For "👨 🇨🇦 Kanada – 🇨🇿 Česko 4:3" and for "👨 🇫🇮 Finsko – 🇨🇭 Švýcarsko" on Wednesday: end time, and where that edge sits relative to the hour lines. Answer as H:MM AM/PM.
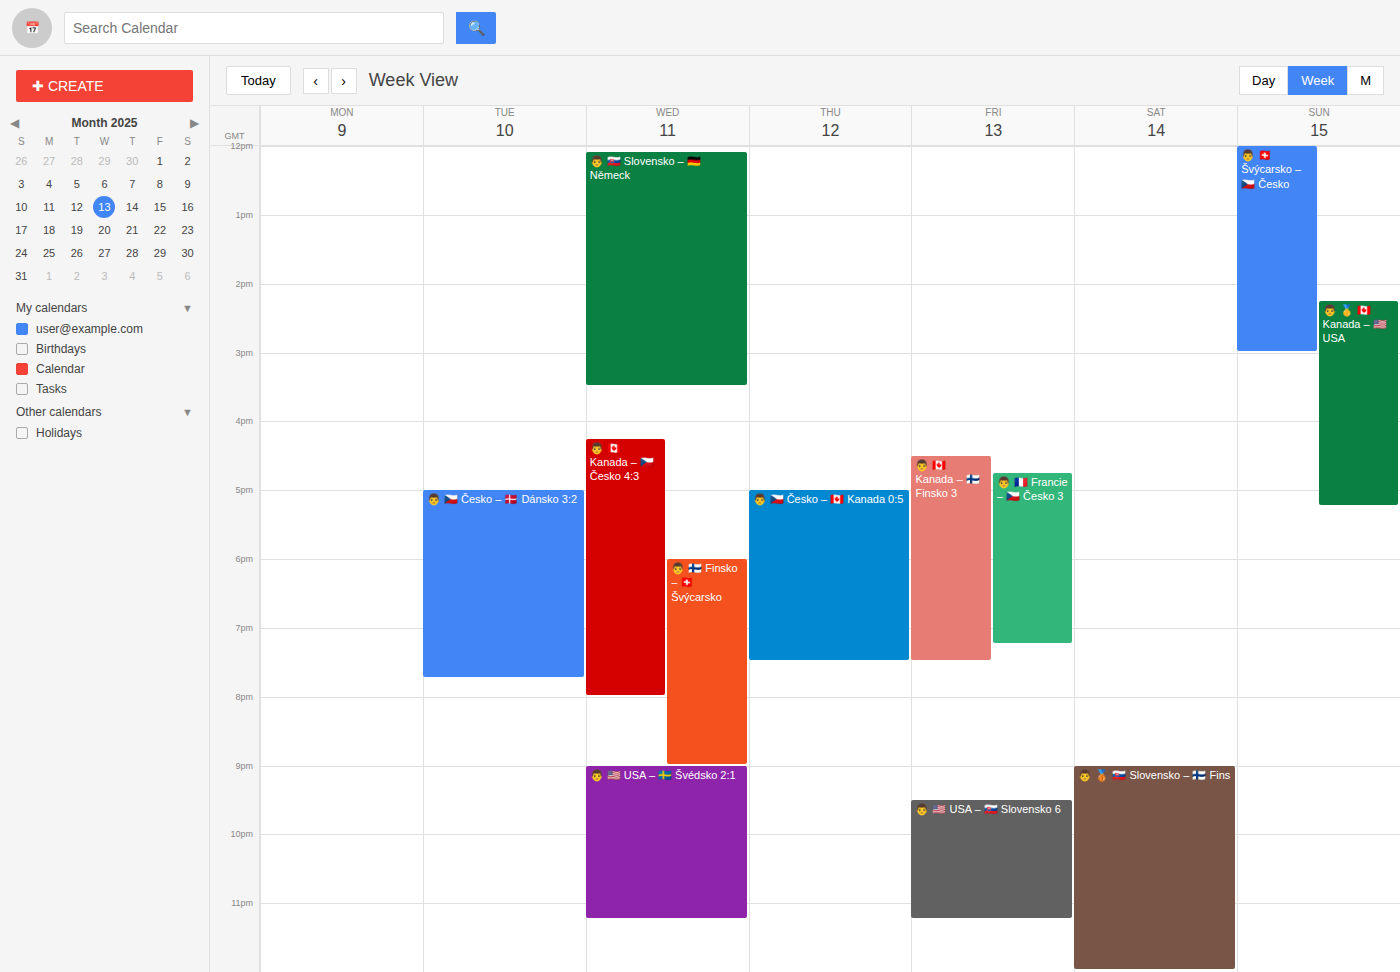
"👨 🇨🇦 Kanada – 🇨🇿 Česko 4:3": 8:00 PM, exactly on the 8 PM line. "👨 🇫🇮 Finsko – 🇨🇭 Švýcarsko": 9:00 PM, exactly on the 9 PM line.